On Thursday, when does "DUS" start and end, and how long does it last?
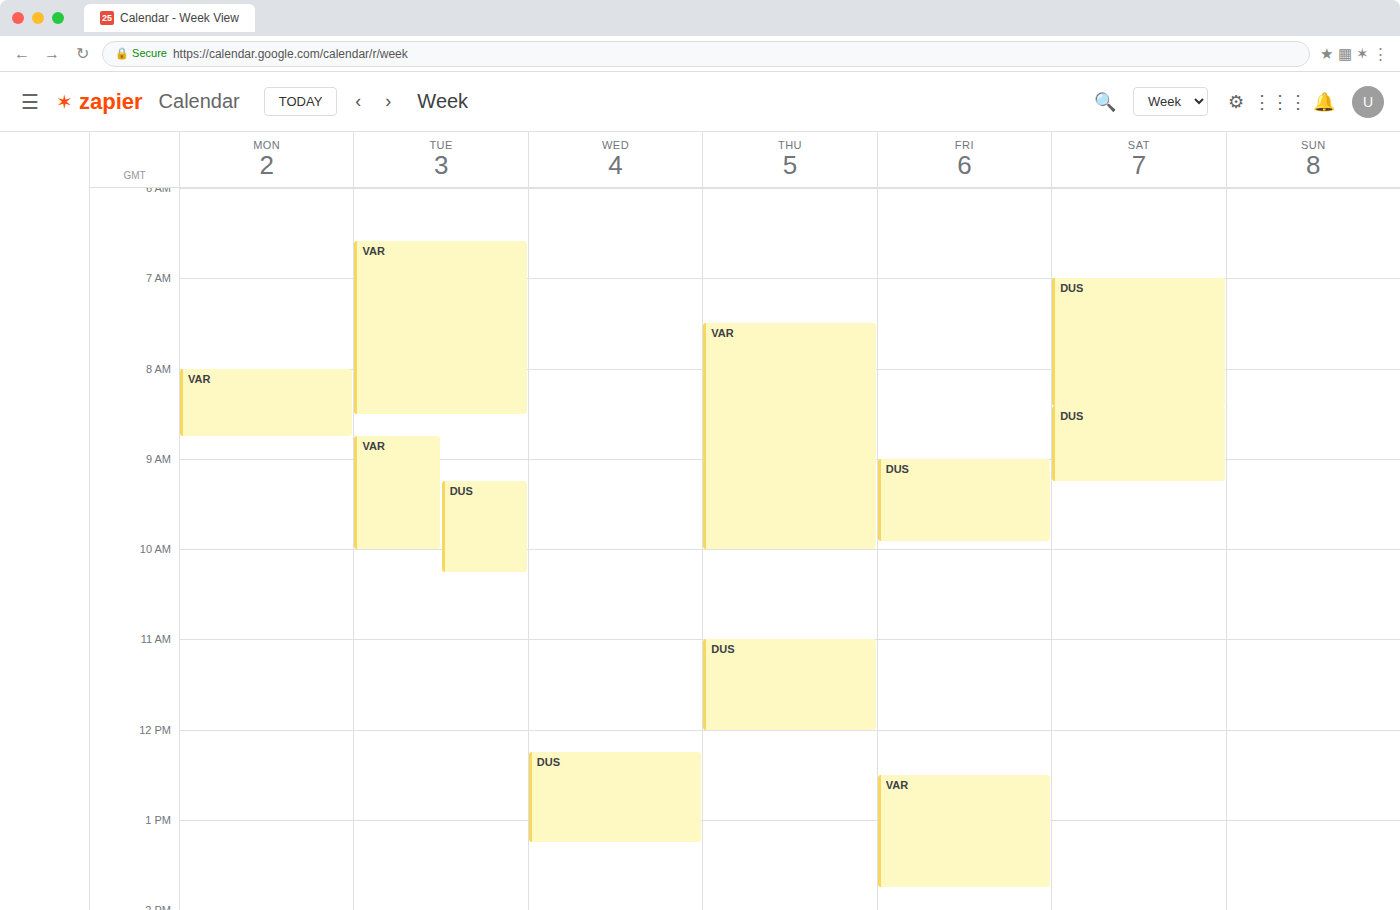
11:00 AM to 12:00 PM, 1 hour